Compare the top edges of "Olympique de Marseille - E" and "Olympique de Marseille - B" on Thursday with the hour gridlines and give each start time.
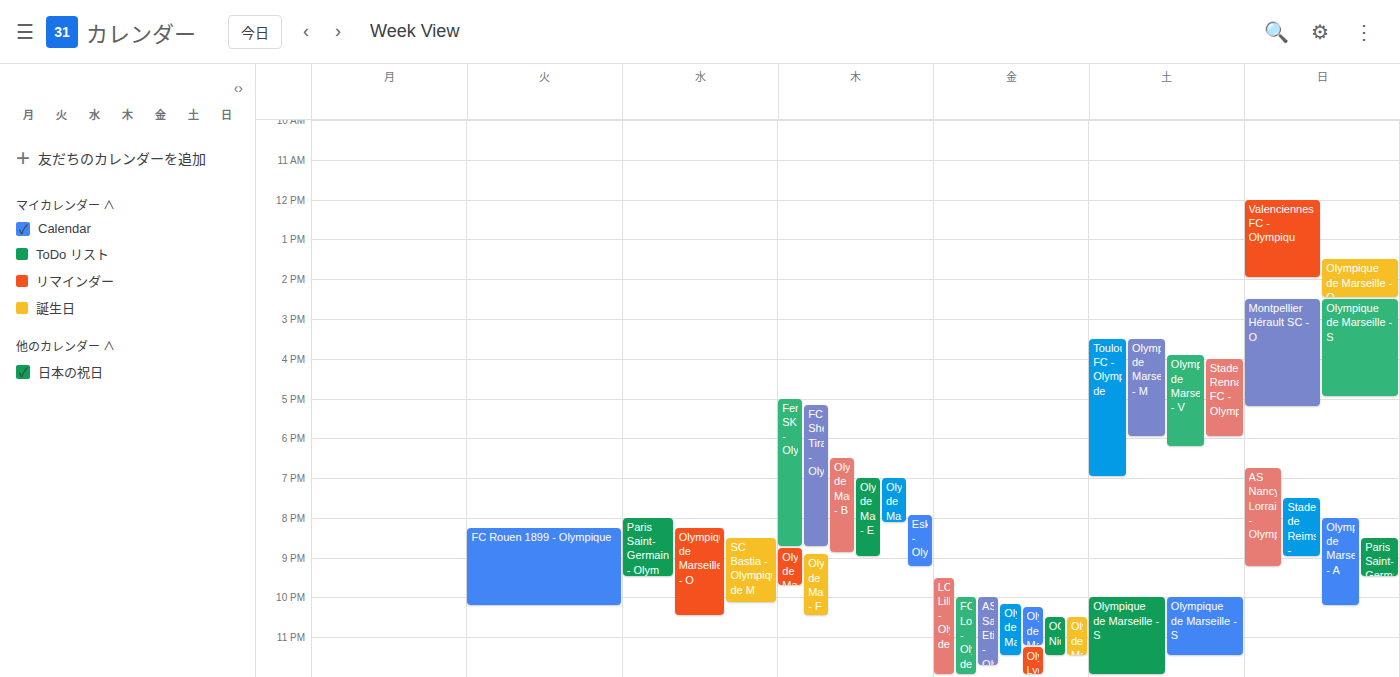
"Olympique de Marseille - E": 7:00 PM, exactly on the 7 PM line. "Olympique de Marseille - B": 6:30 PM, halfway between the 6 PM and 7 PM lines.